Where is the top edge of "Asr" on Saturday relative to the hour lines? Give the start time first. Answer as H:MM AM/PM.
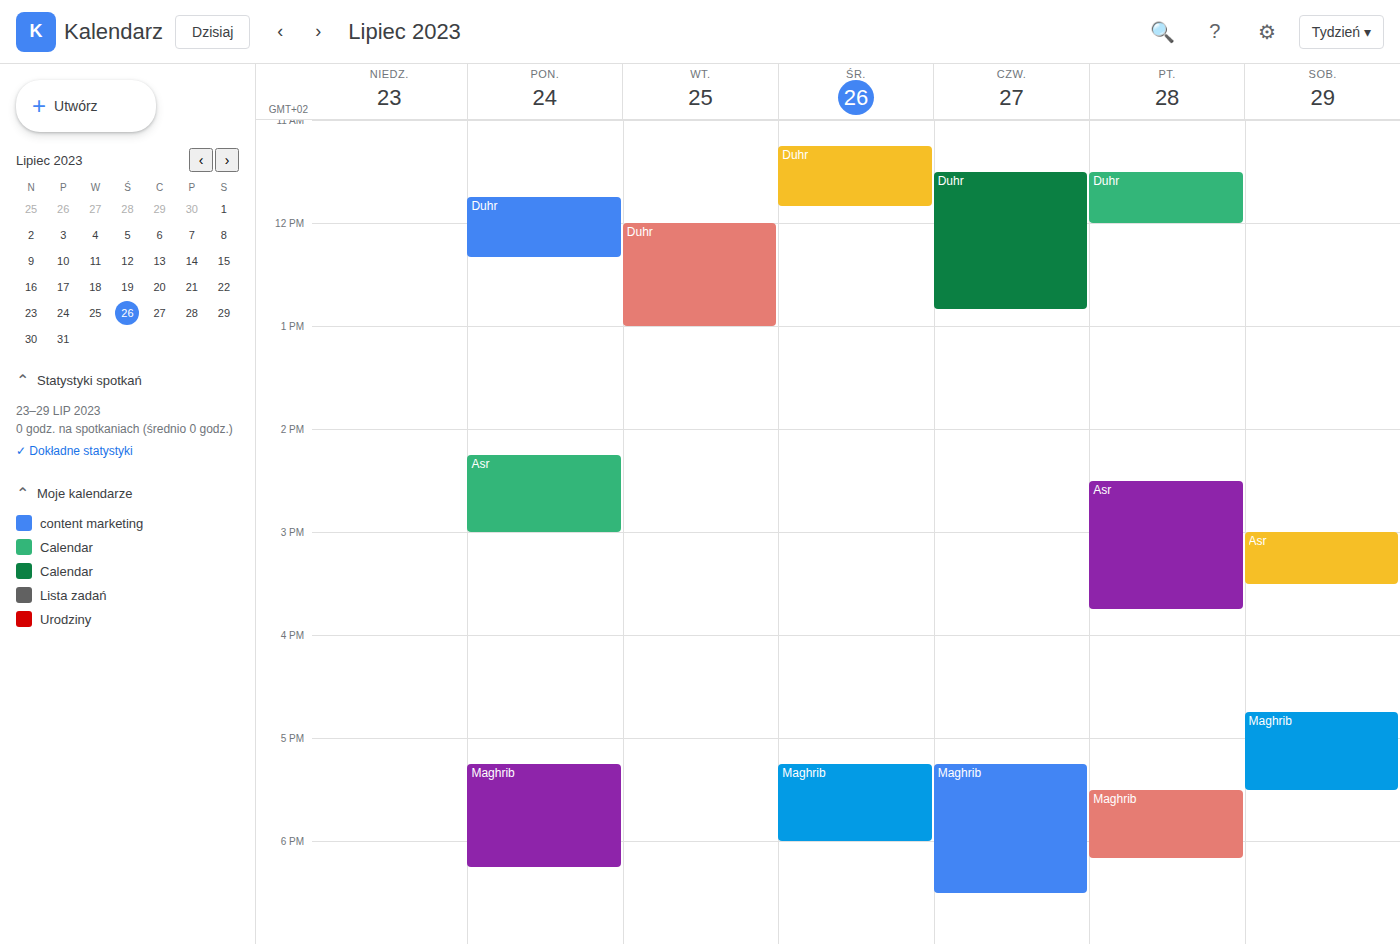
3:00 PM -- exactly on the 3 PM line.